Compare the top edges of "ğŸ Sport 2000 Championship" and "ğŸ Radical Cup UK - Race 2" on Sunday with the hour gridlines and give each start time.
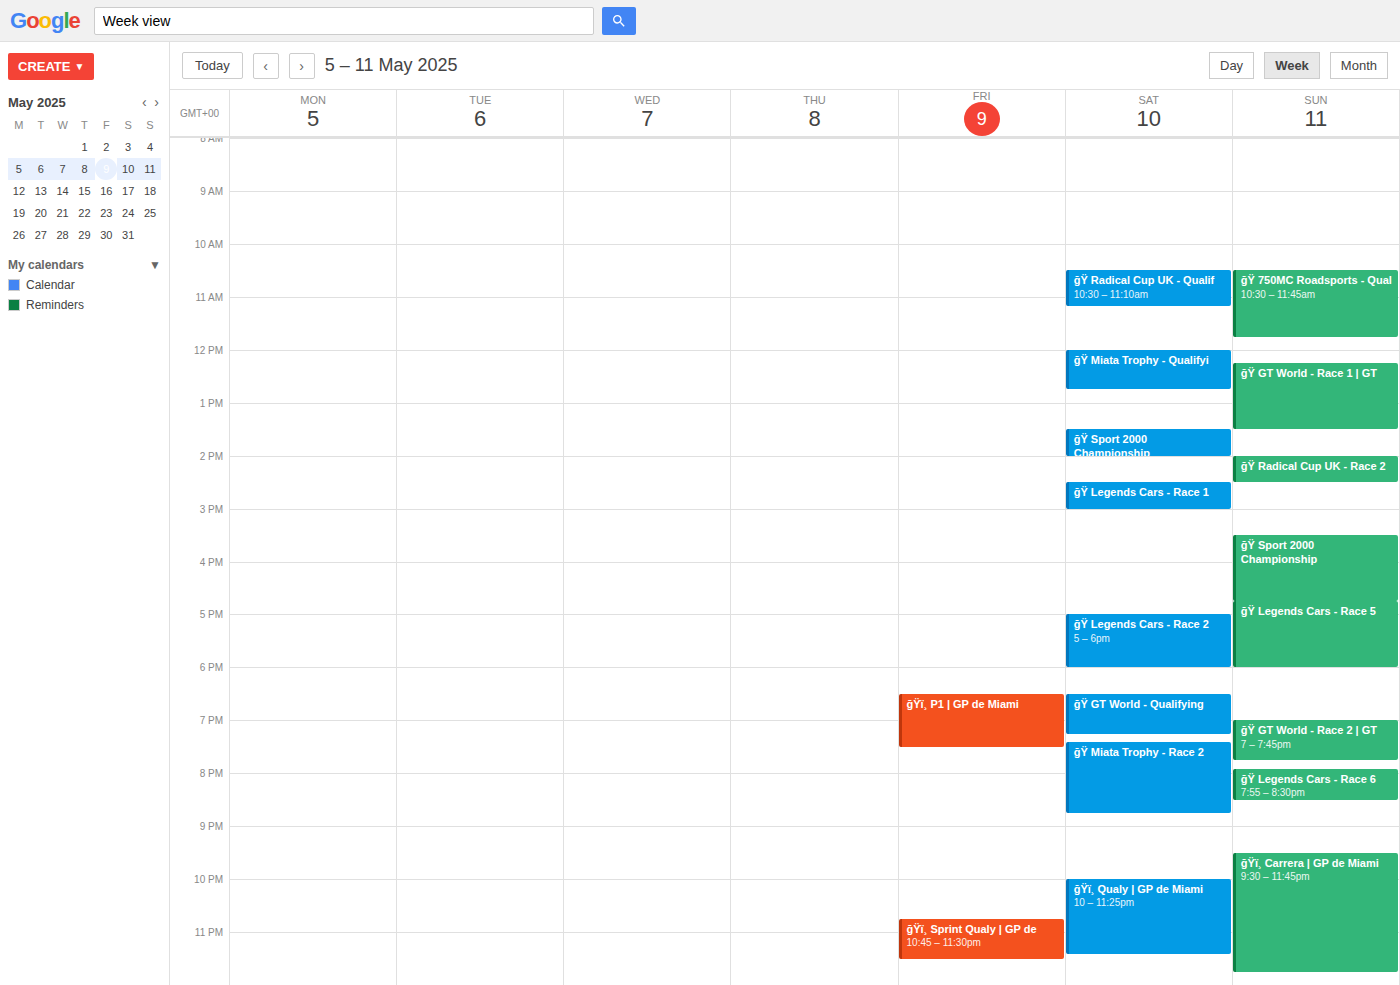
"ğŸ Sport 2000 Championship": 3:30 PM, halfway between the 3 PM and 4 PM lines. "ğŸ Radical Cup UK - Race 2": 2:00 PM, exactly on the 2 PM line.